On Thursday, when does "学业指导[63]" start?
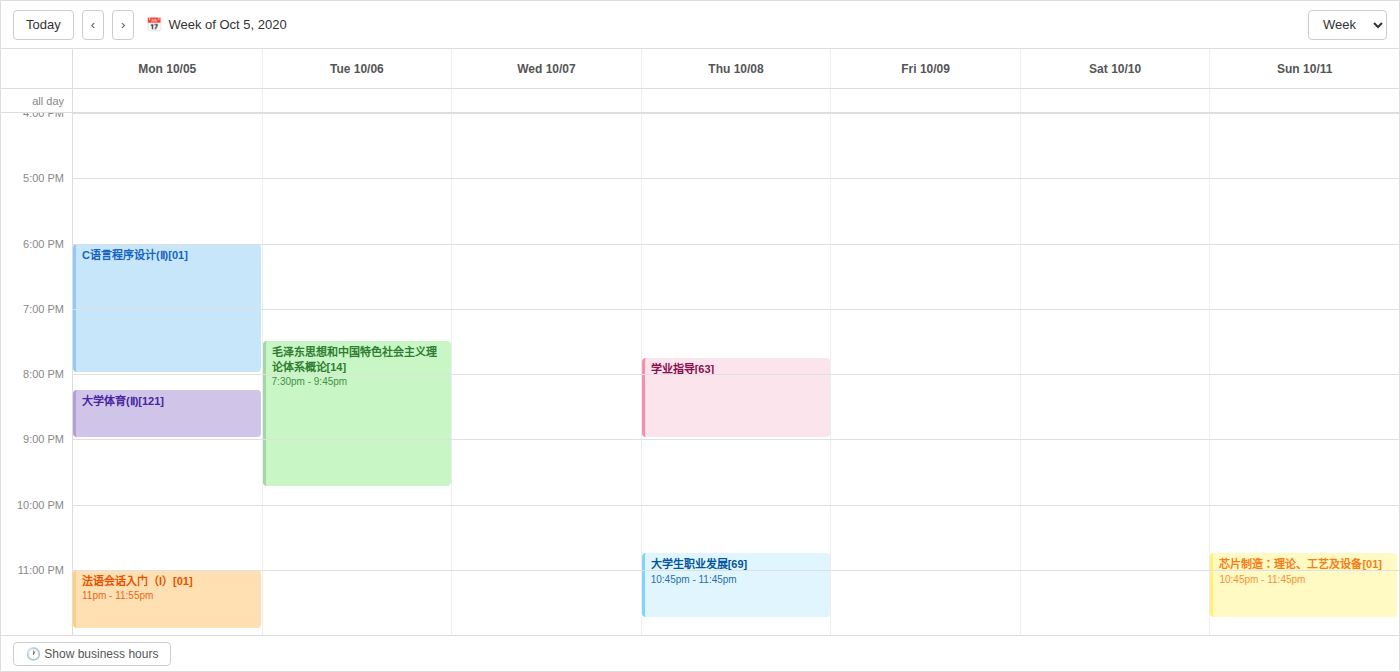
7:45 PM